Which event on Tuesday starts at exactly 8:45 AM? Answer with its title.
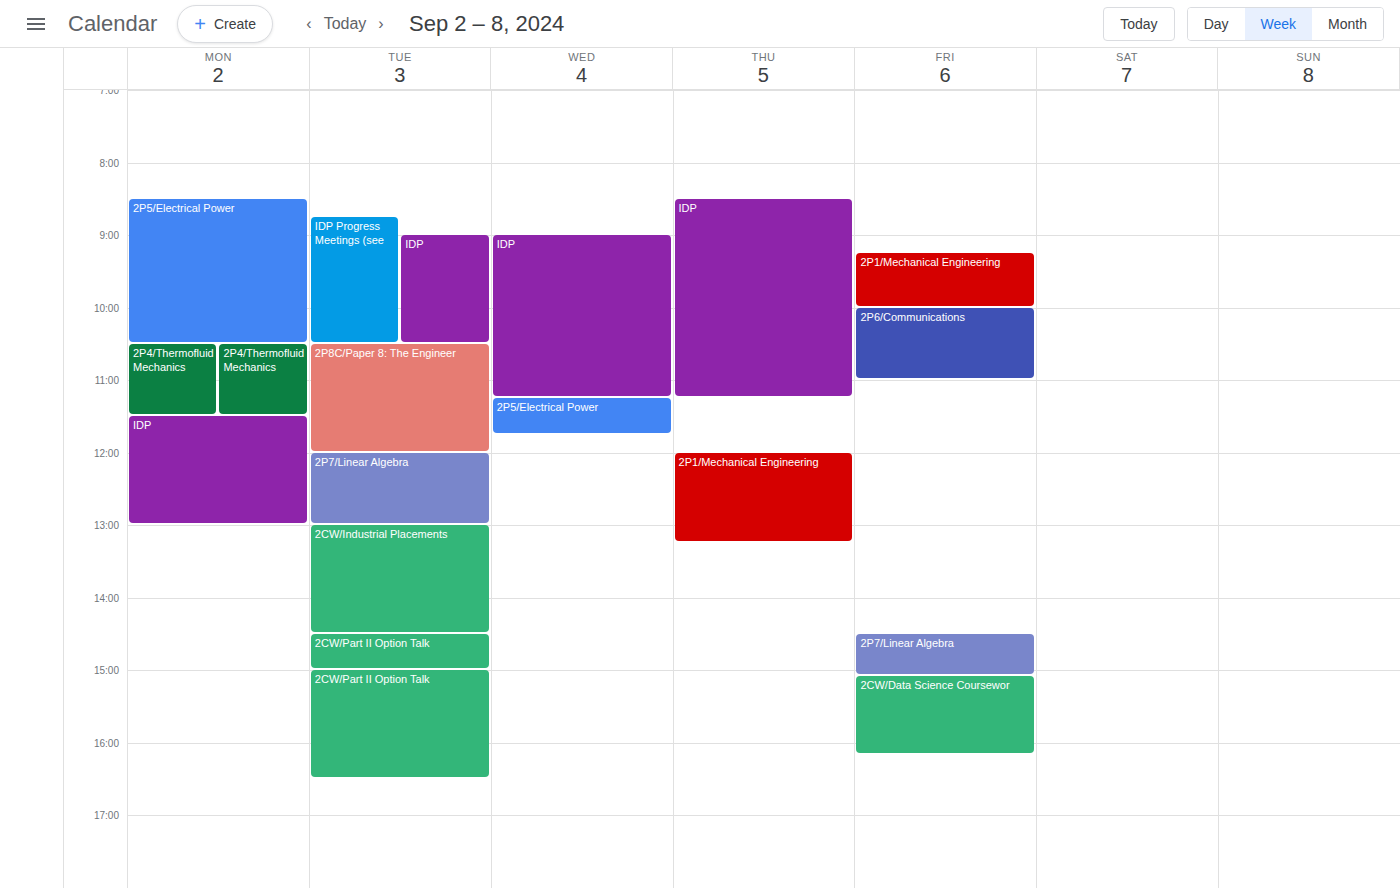
"IDP Progress Meetings (see"